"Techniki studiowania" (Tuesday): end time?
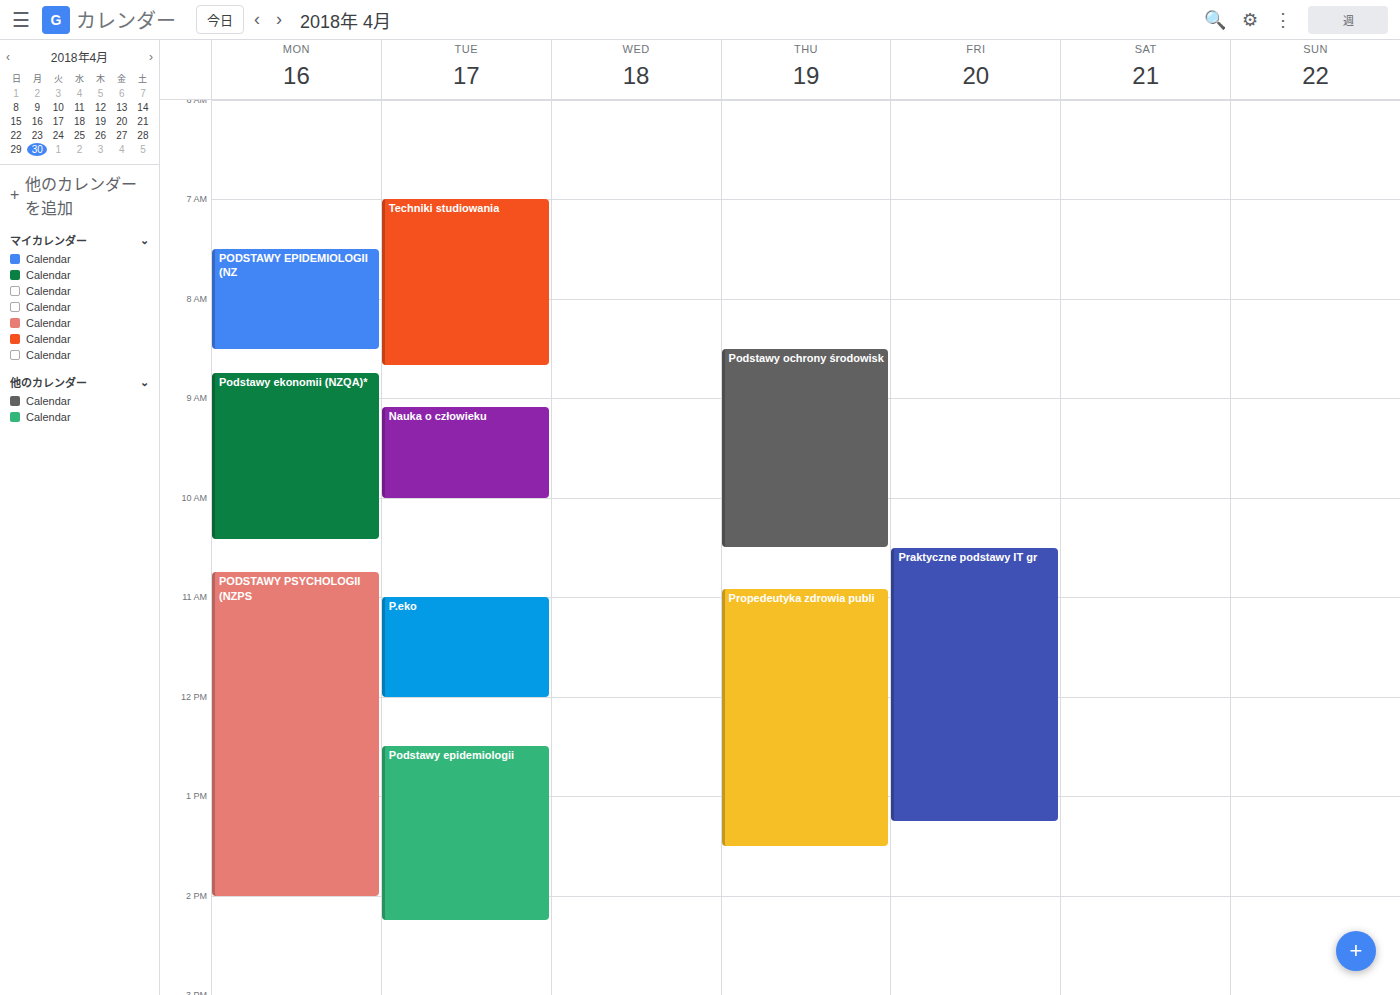
8:40 AM